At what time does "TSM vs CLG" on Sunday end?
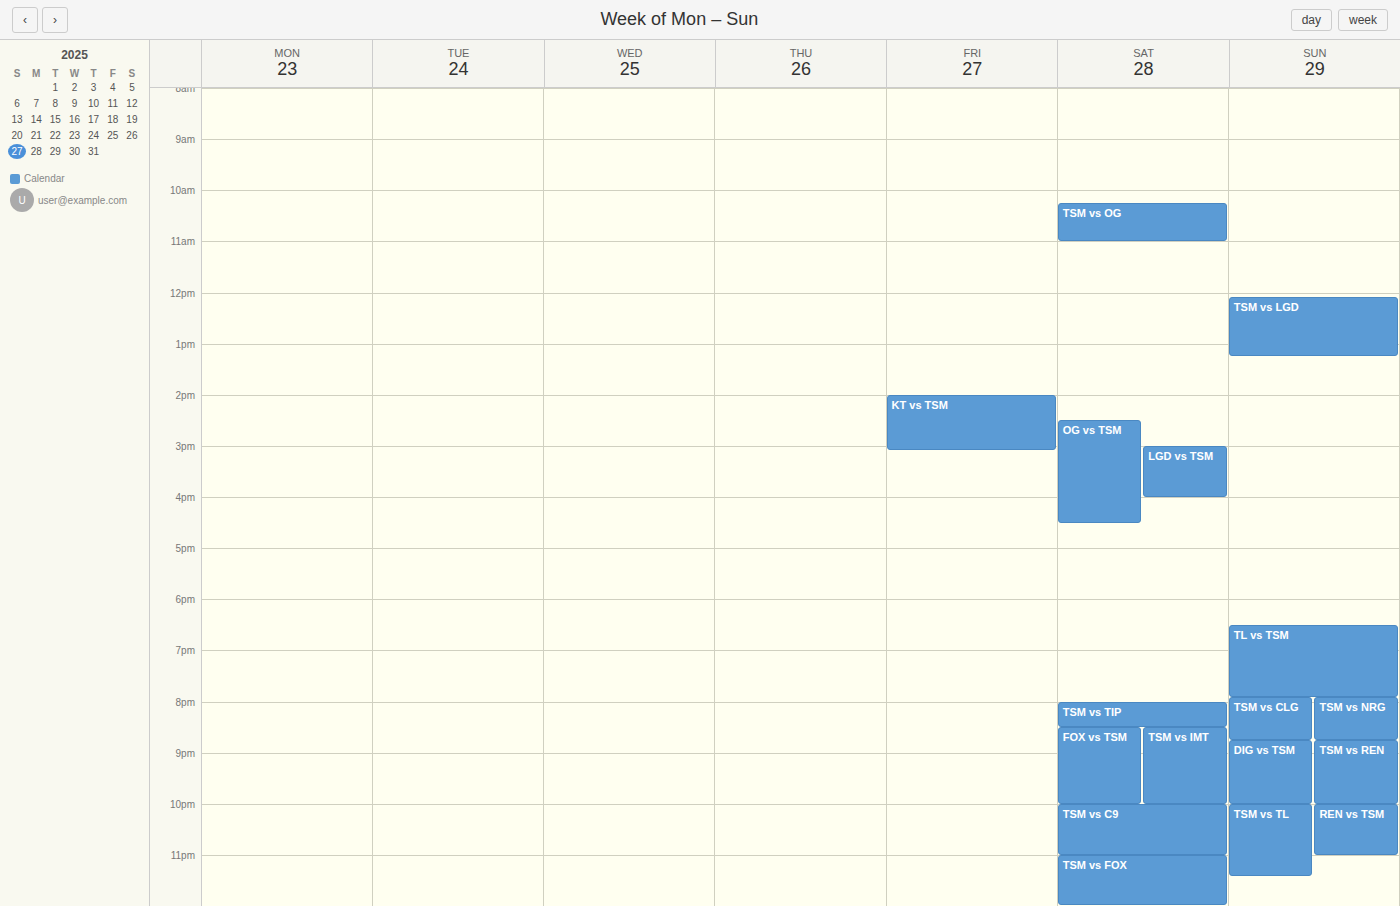
8:45 PM